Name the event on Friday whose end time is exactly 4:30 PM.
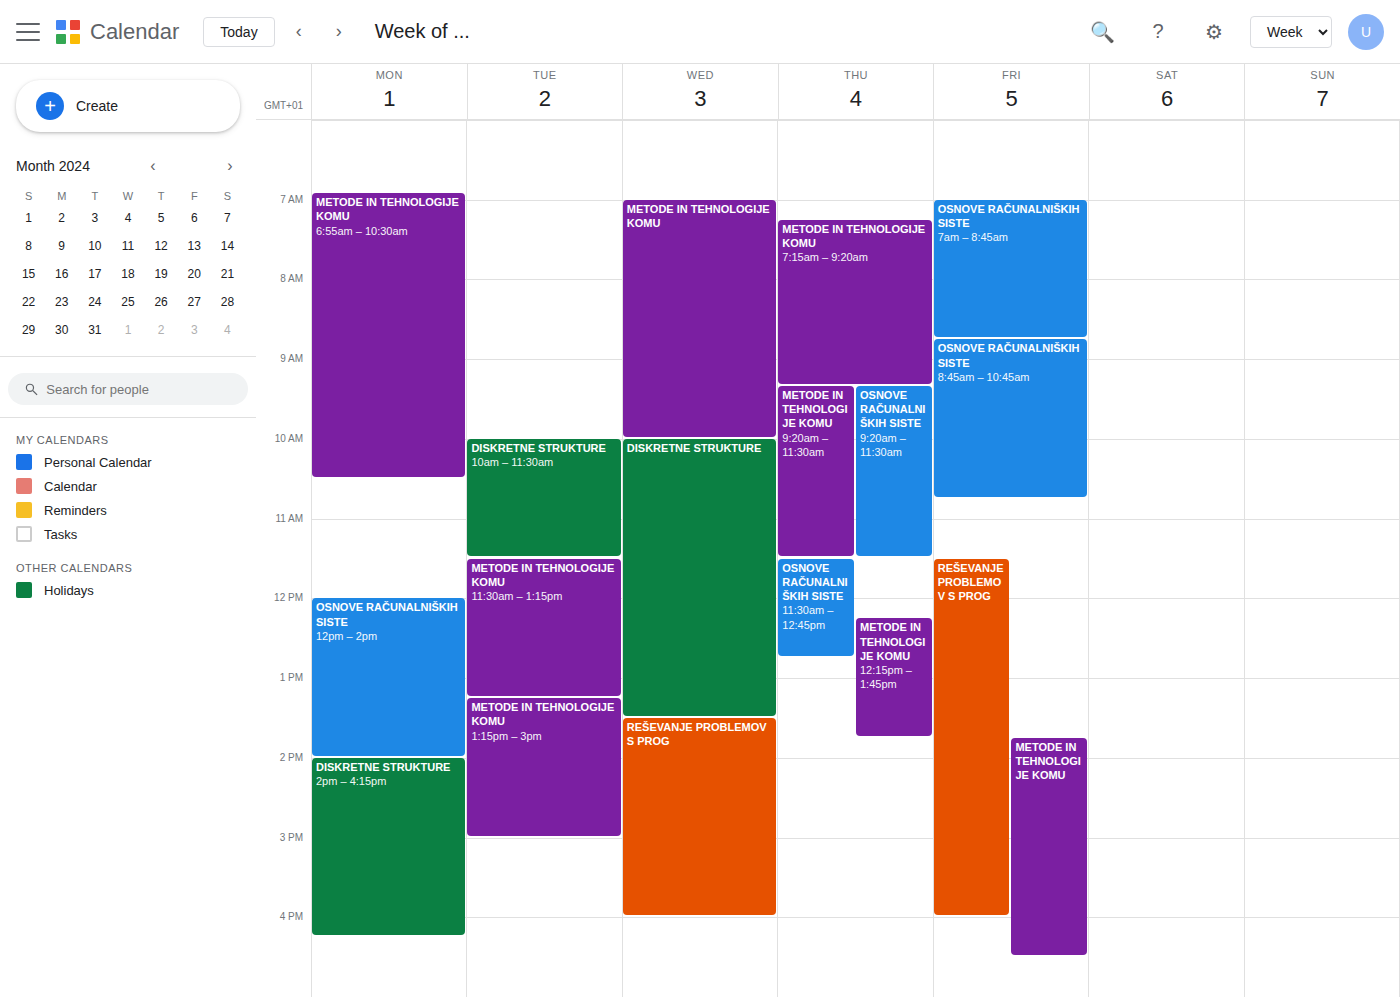
"METODE IN TEHNOLOGIJE KOMU"